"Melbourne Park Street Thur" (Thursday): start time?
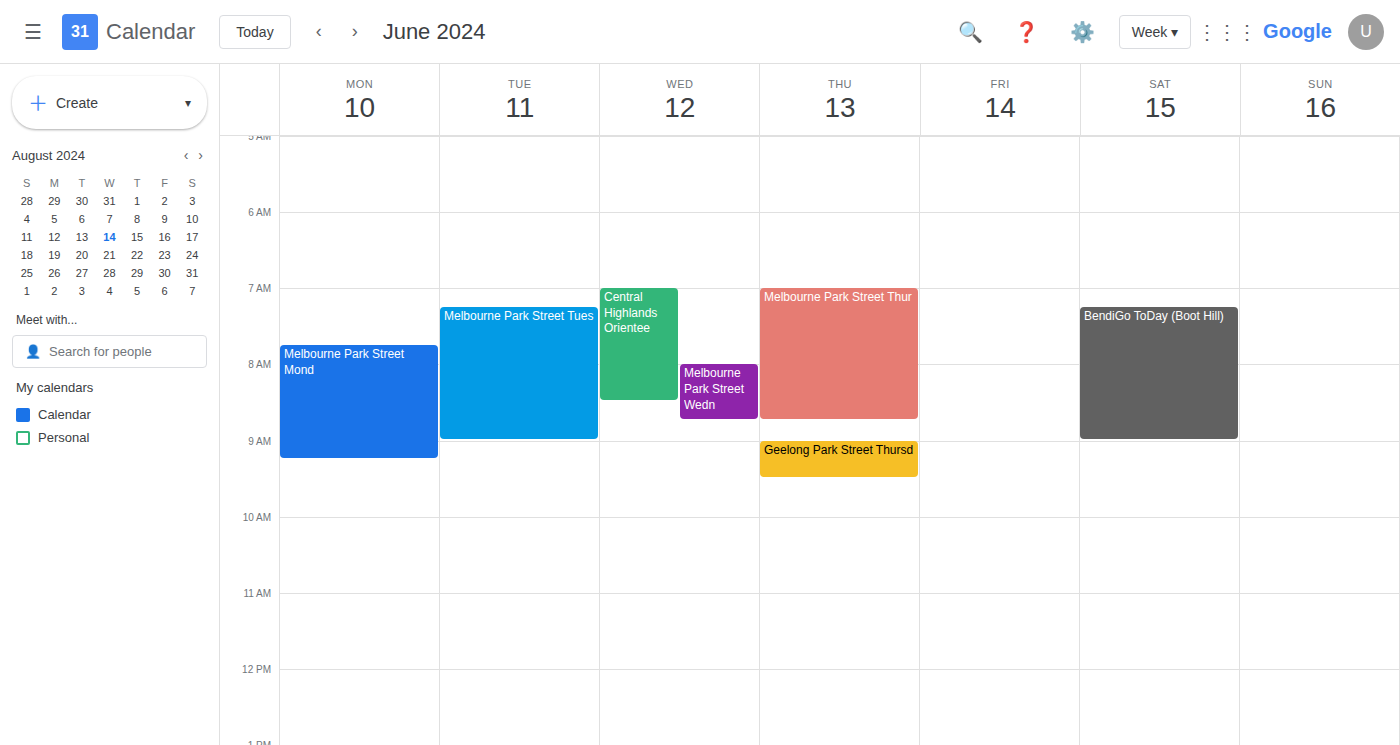
7:00 AM